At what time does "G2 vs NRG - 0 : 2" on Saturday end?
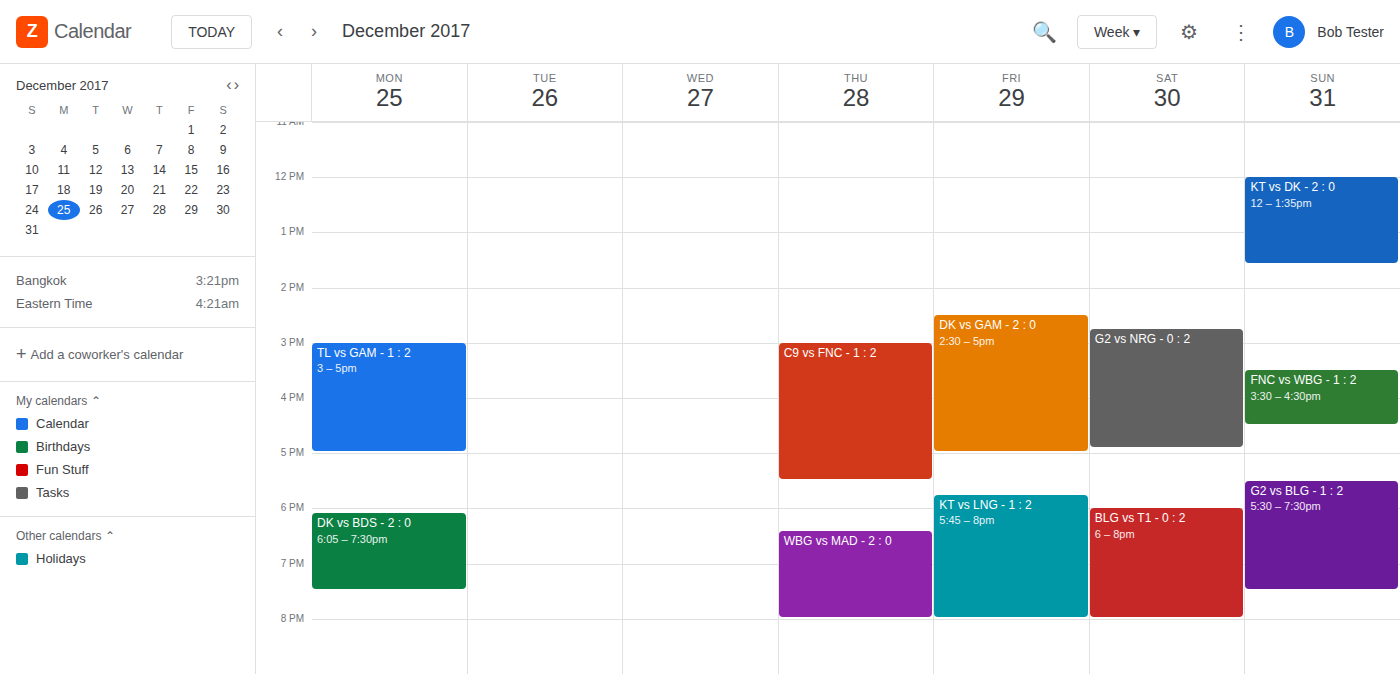
4:55 PM